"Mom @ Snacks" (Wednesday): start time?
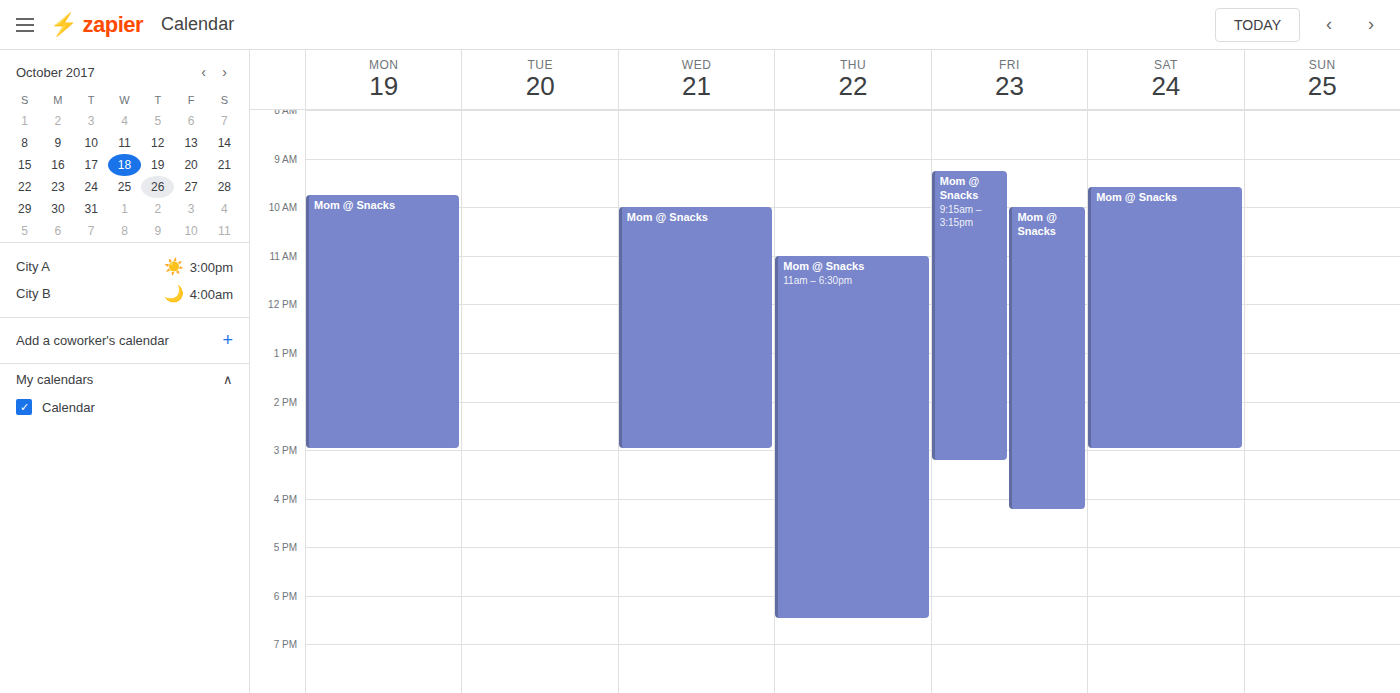
10:00 AM